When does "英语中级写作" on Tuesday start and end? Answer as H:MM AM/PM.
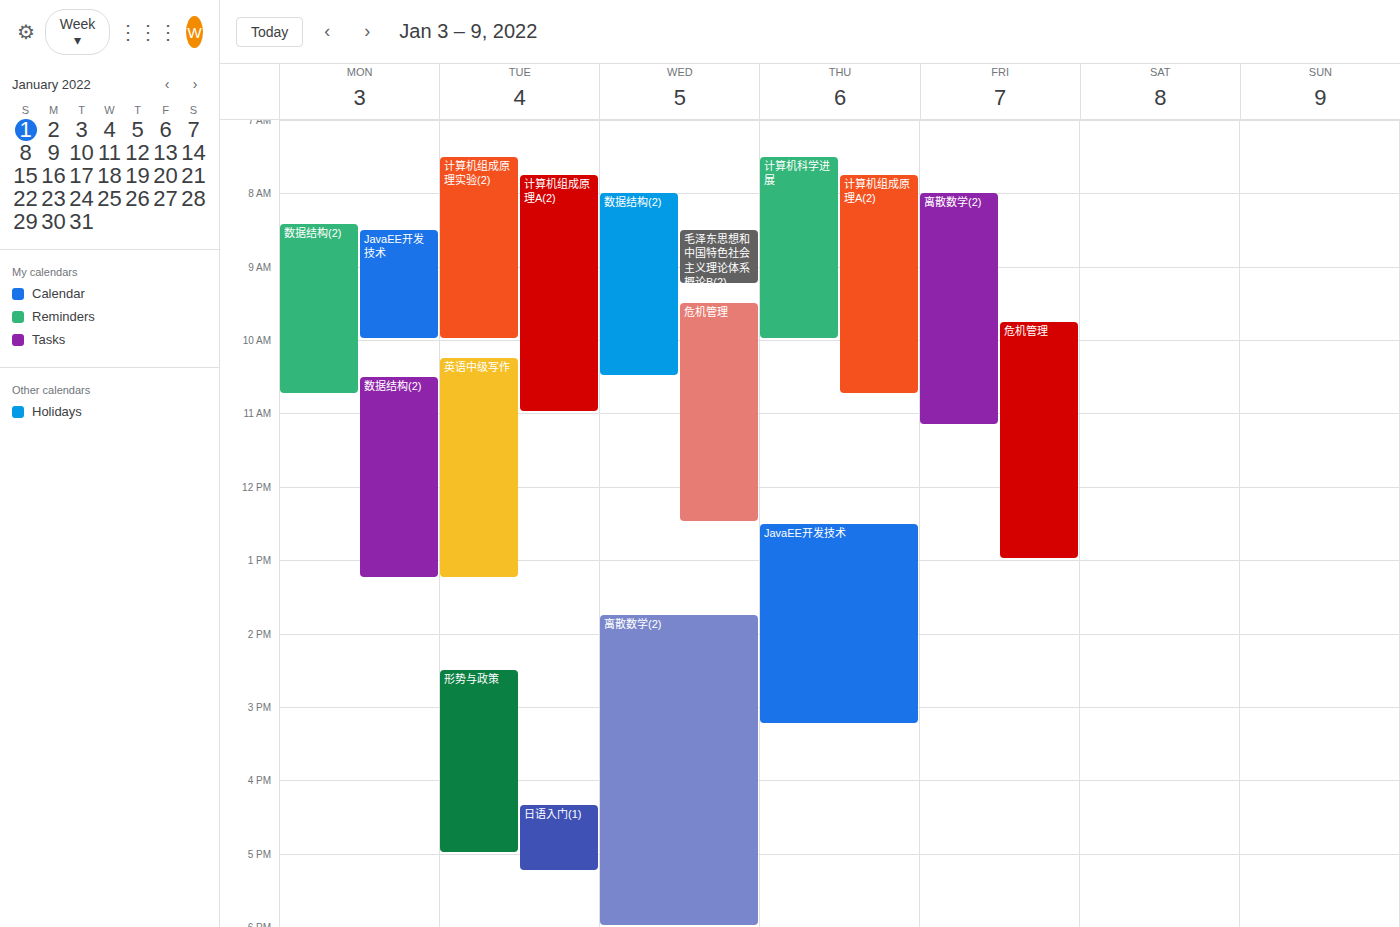
10:15 AM to 1:15 PM